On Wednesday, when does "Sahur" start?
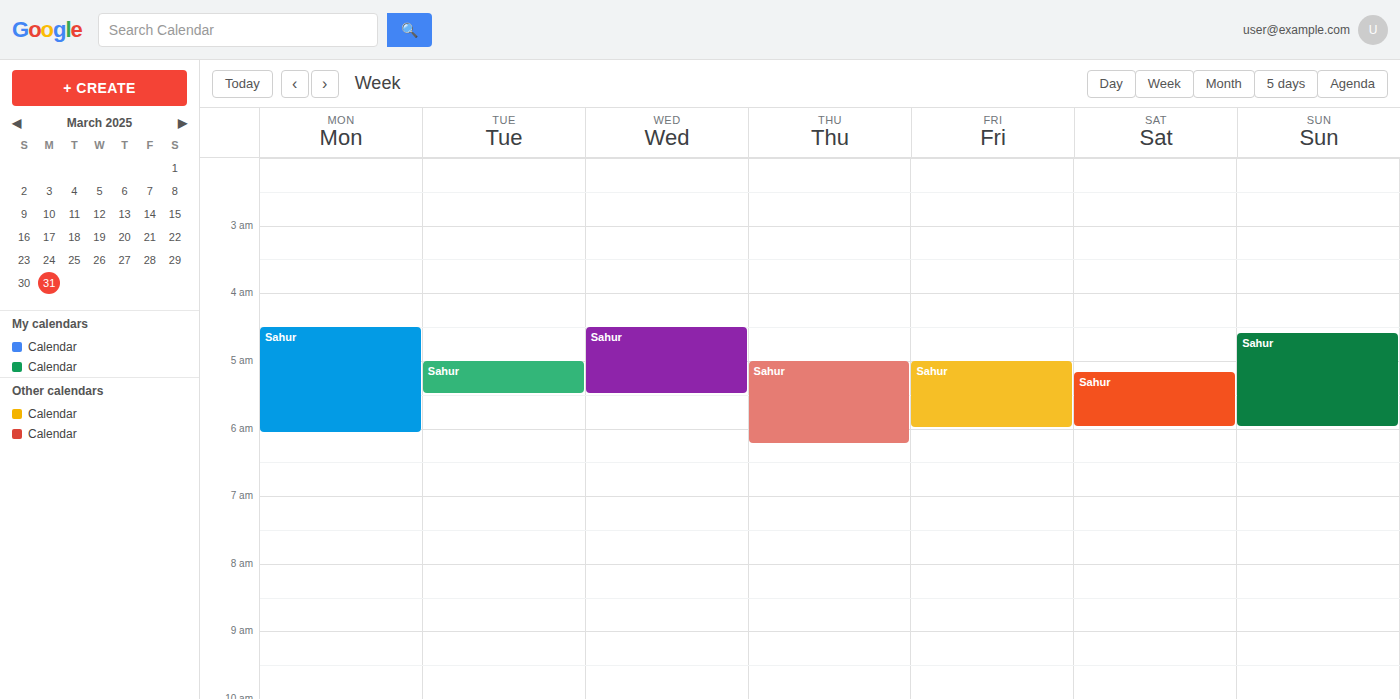
4:30 AM